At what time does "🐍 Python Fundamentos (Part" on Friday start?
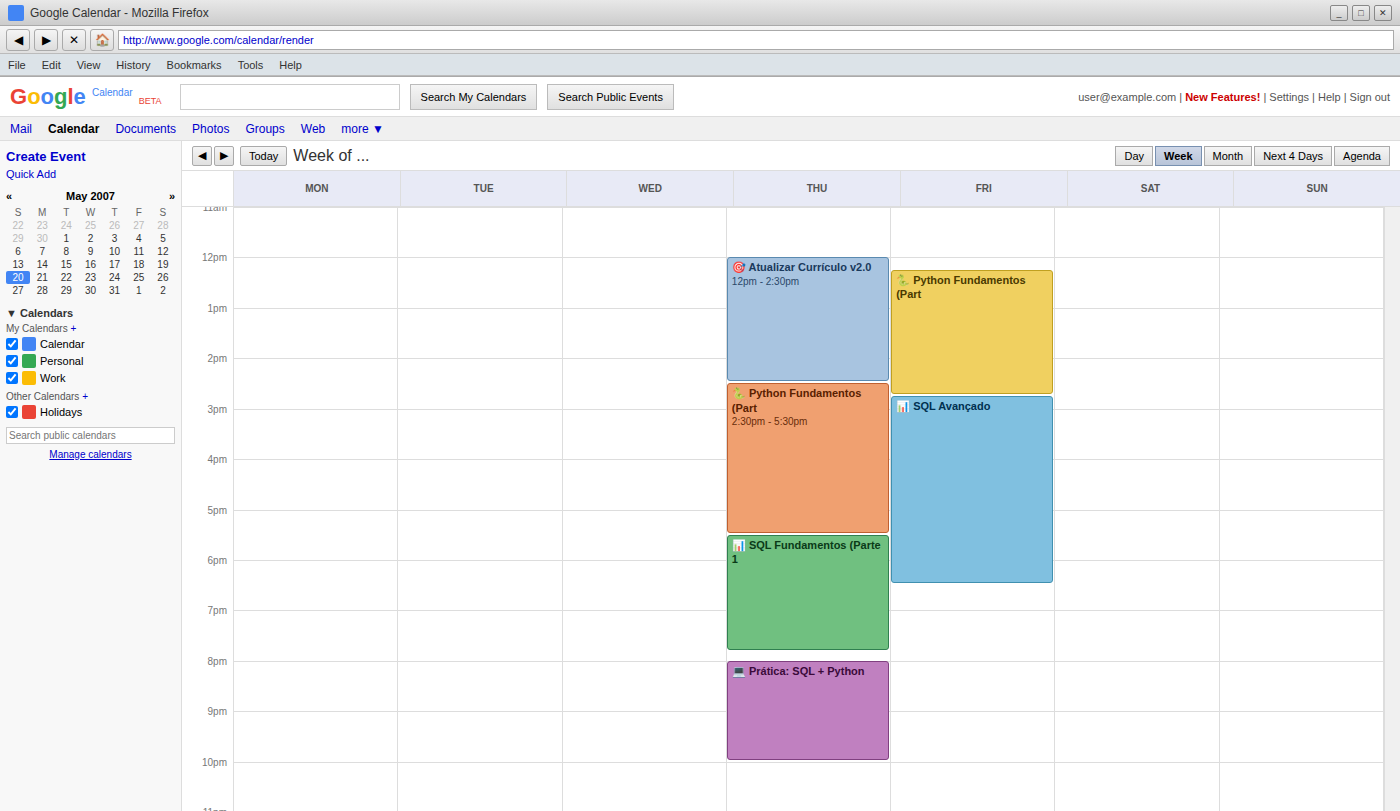
12:15 PM